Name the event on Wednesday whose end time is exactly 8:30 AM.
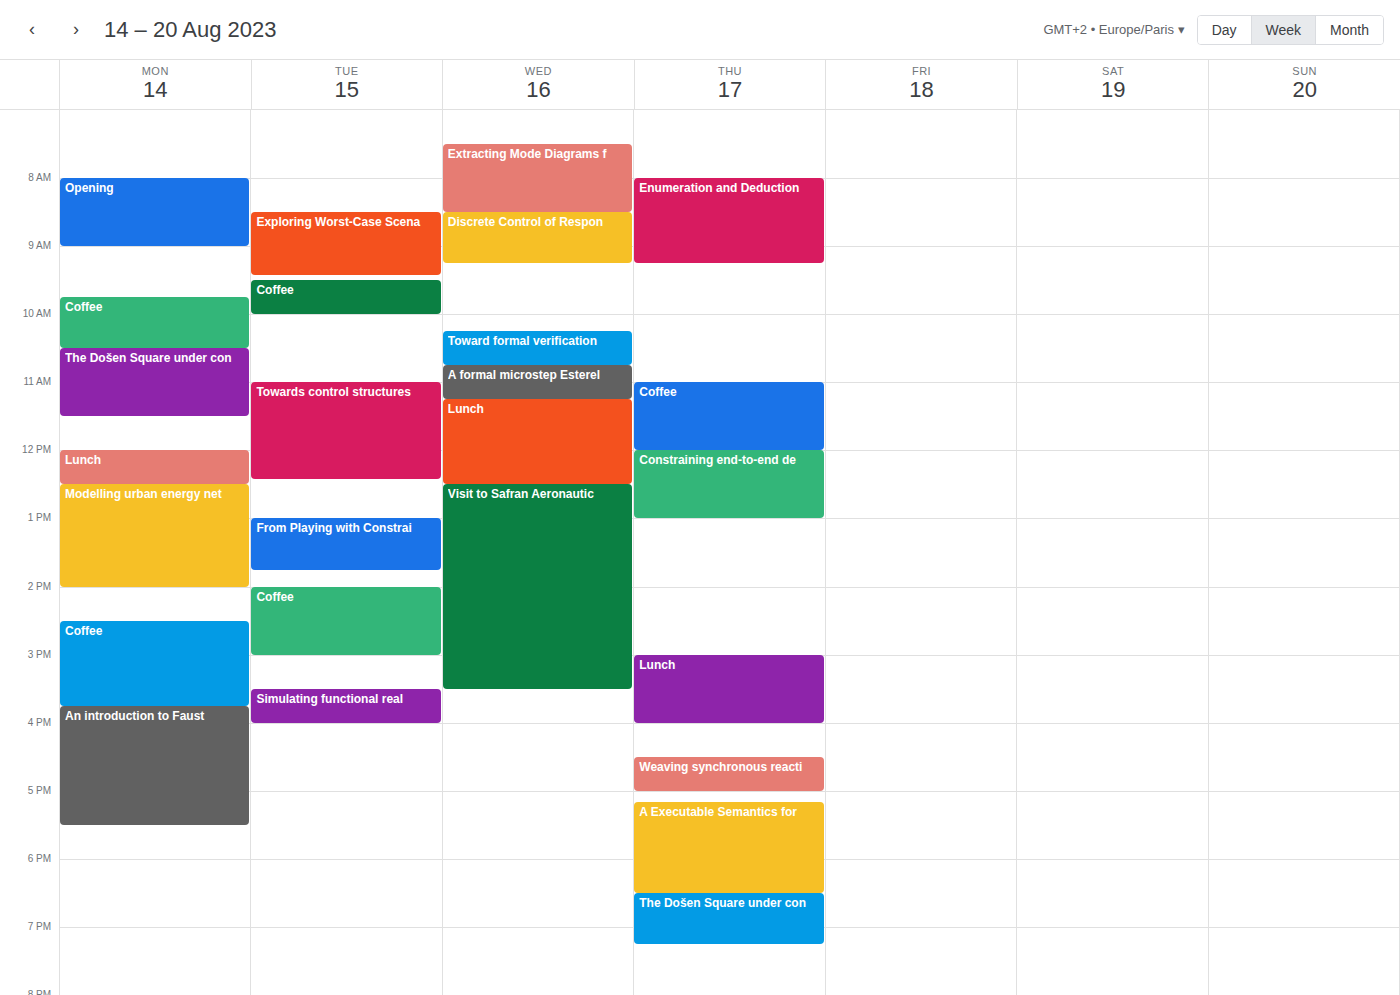
"Extracting Mode Diagrams f"